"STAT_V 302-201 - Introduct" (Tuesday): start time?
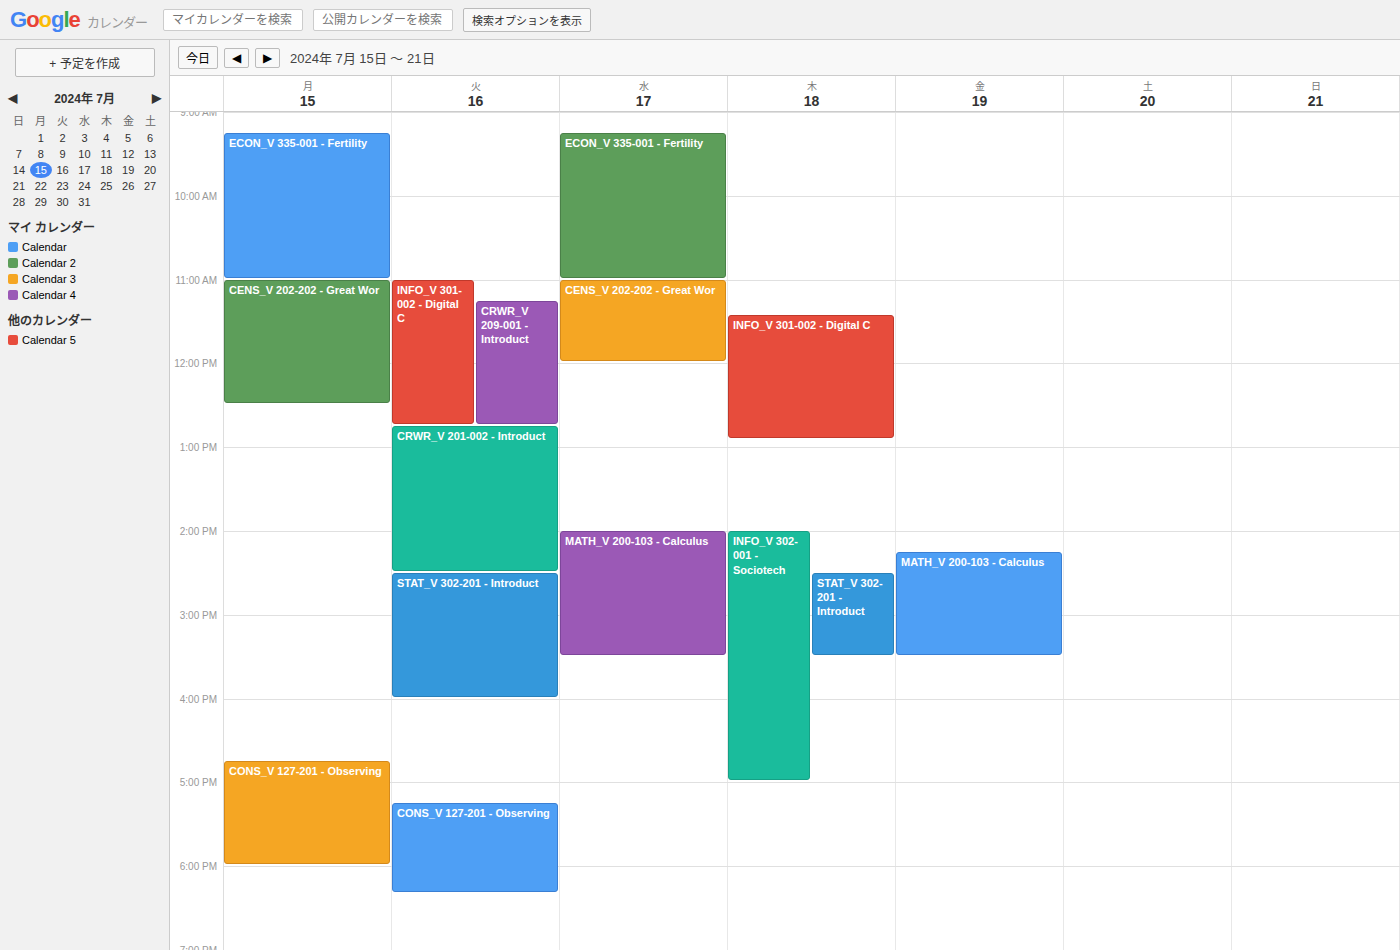
2:30 PM